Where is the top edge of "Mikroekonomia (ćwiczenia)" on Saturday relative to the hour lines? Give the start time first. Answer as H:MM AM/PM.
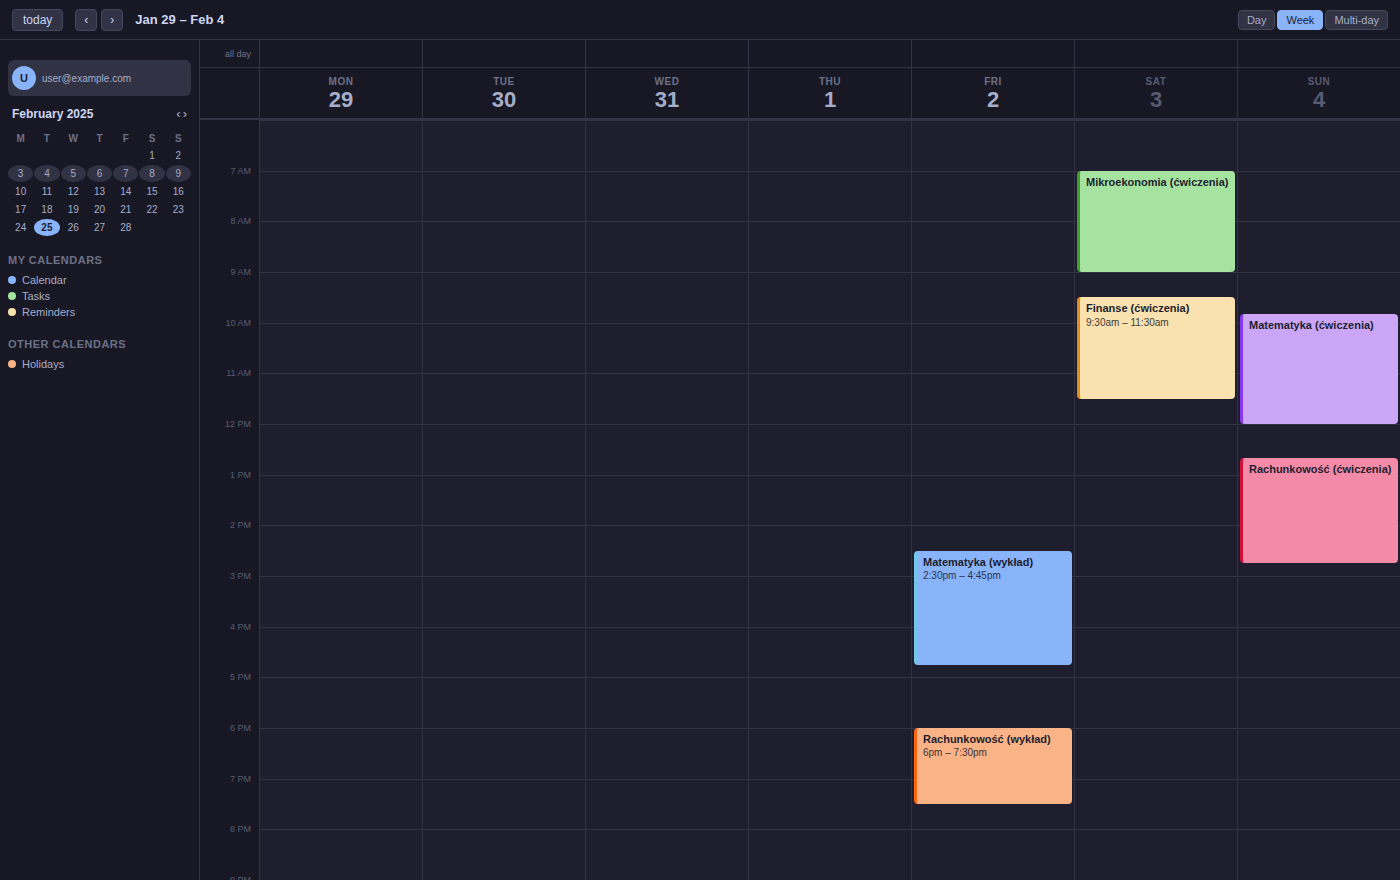
7:00 AM -- exactly on the 7 AM line.